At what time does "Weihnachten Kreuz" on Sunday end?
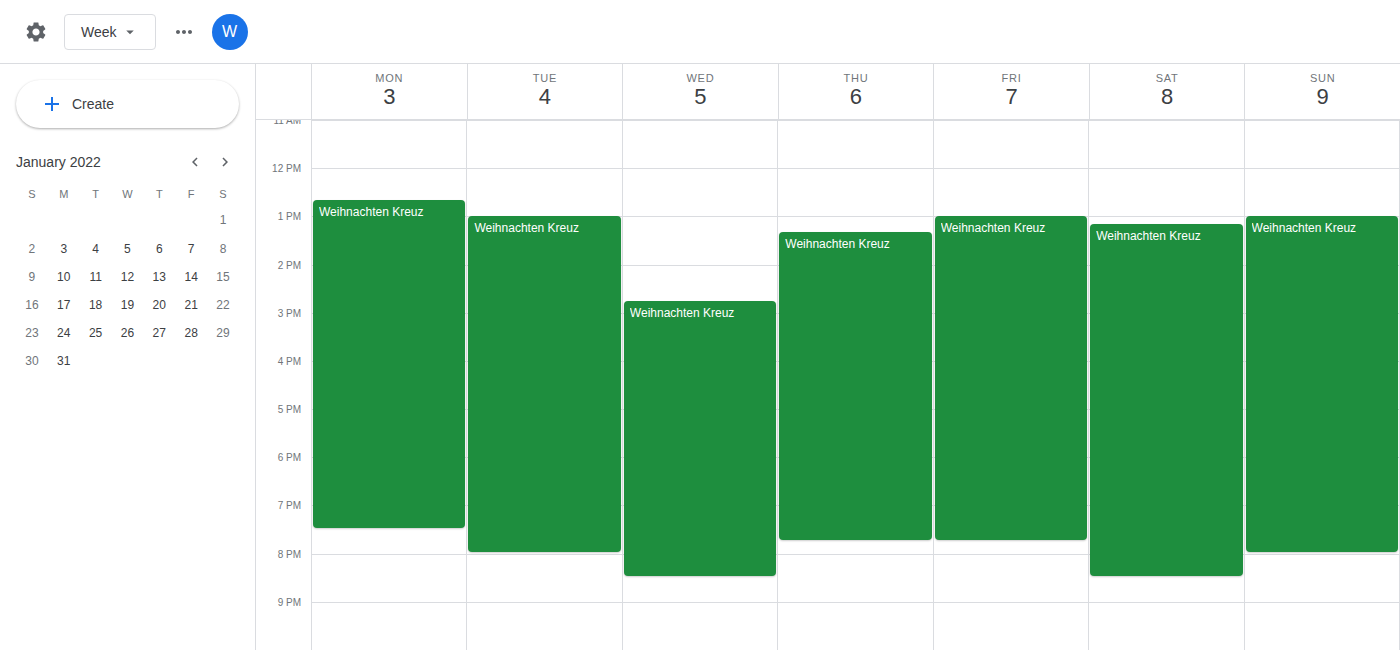
20:00